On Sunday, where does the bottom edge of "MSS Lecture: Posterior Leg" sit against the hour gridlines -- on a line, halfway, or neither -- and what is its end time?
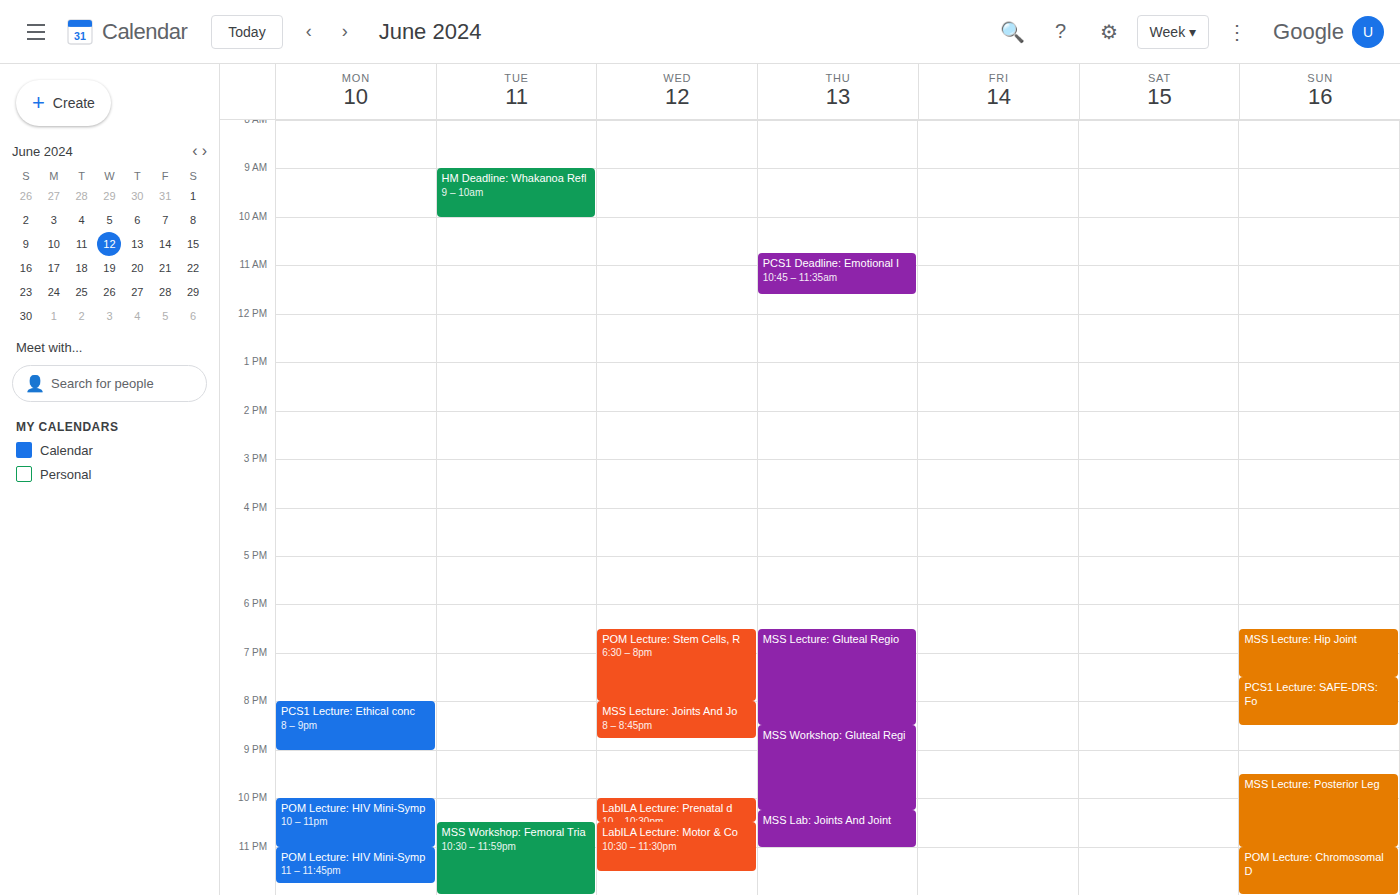
11:00 PM -- exactly on the 11 PM line.